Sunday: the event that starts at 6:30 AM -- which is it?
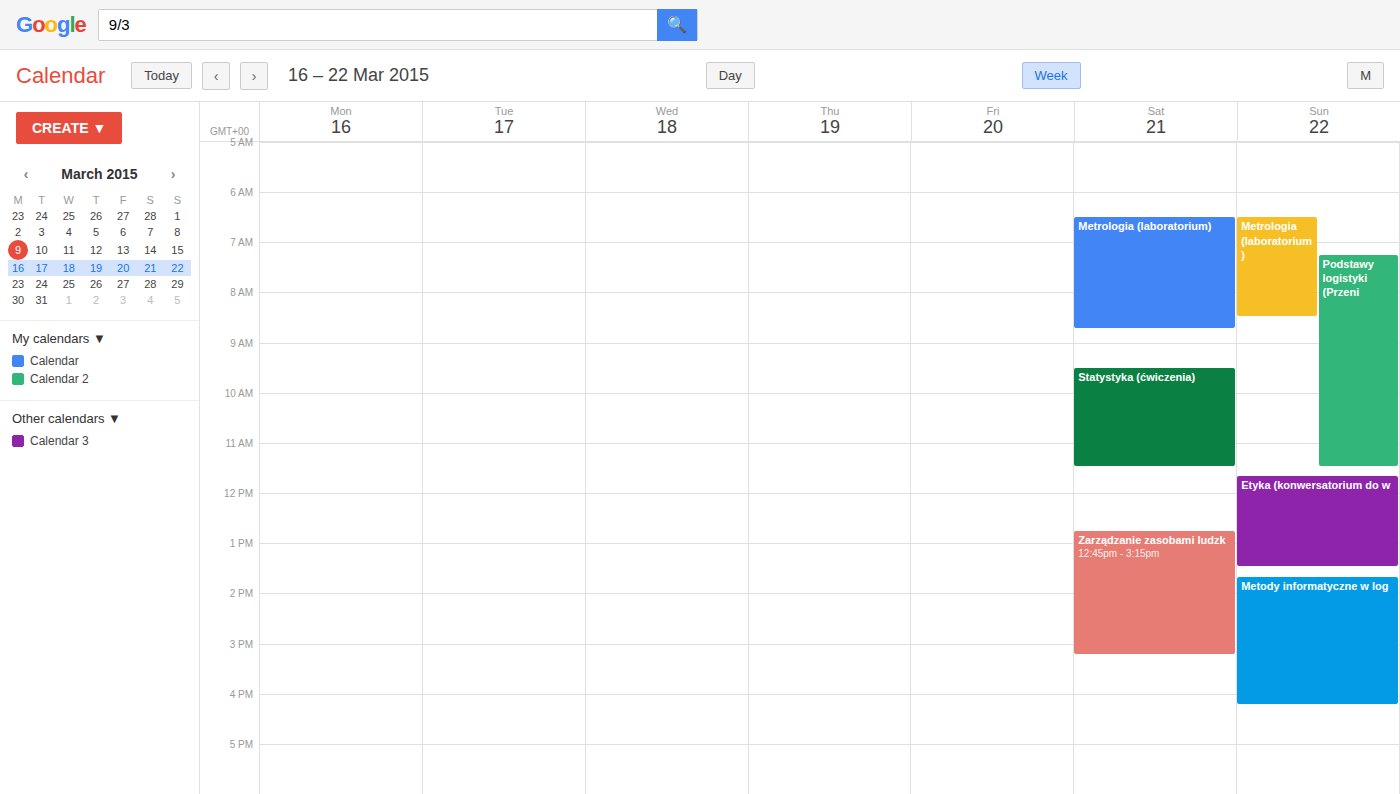
"Metrologia (laboratorium)"